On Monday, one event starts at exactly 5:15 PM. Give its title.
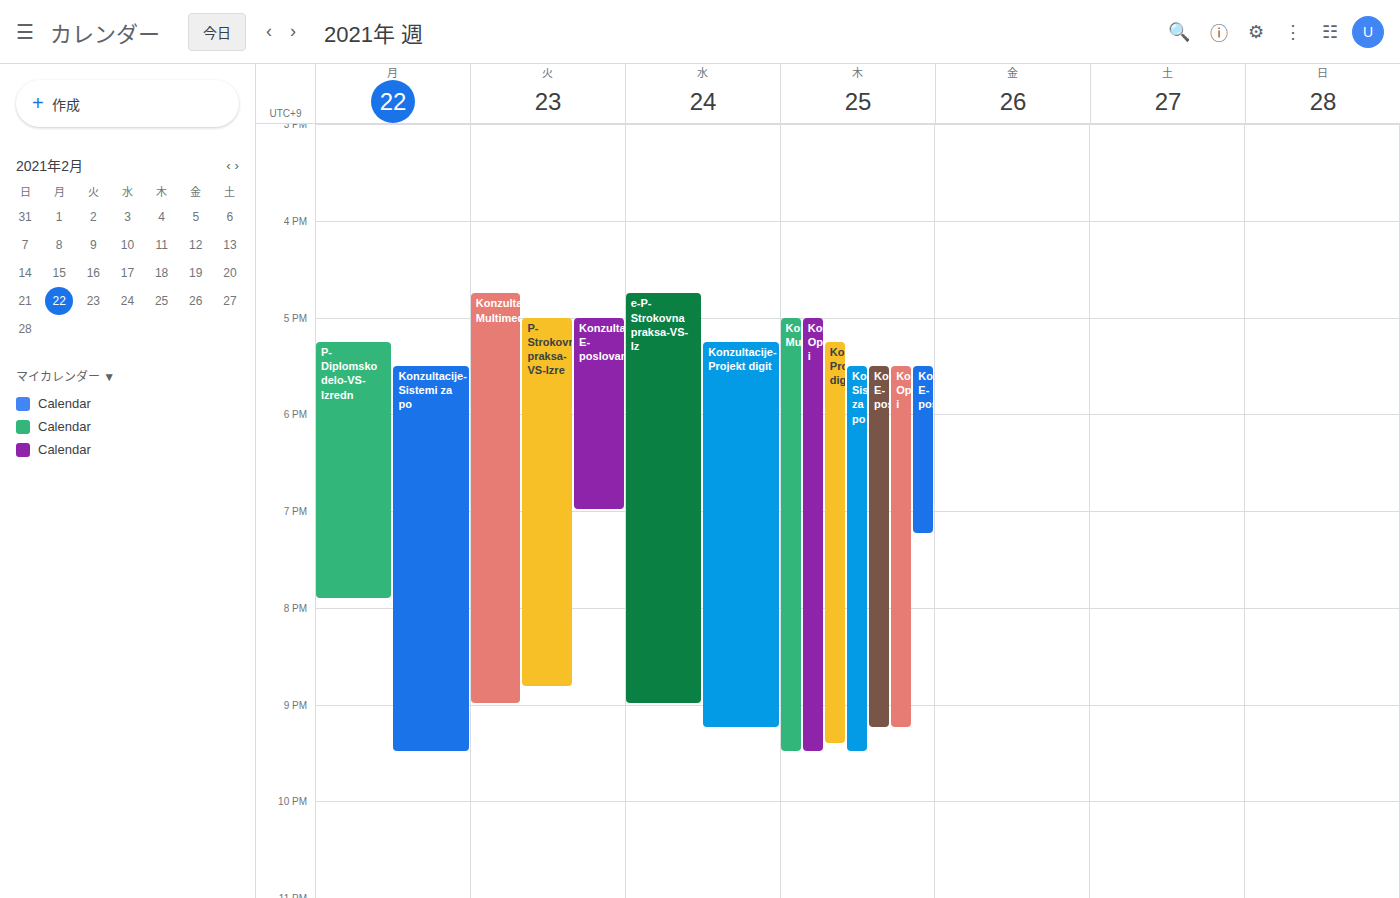
"P-Diplomsko delo-VS-Izredn"